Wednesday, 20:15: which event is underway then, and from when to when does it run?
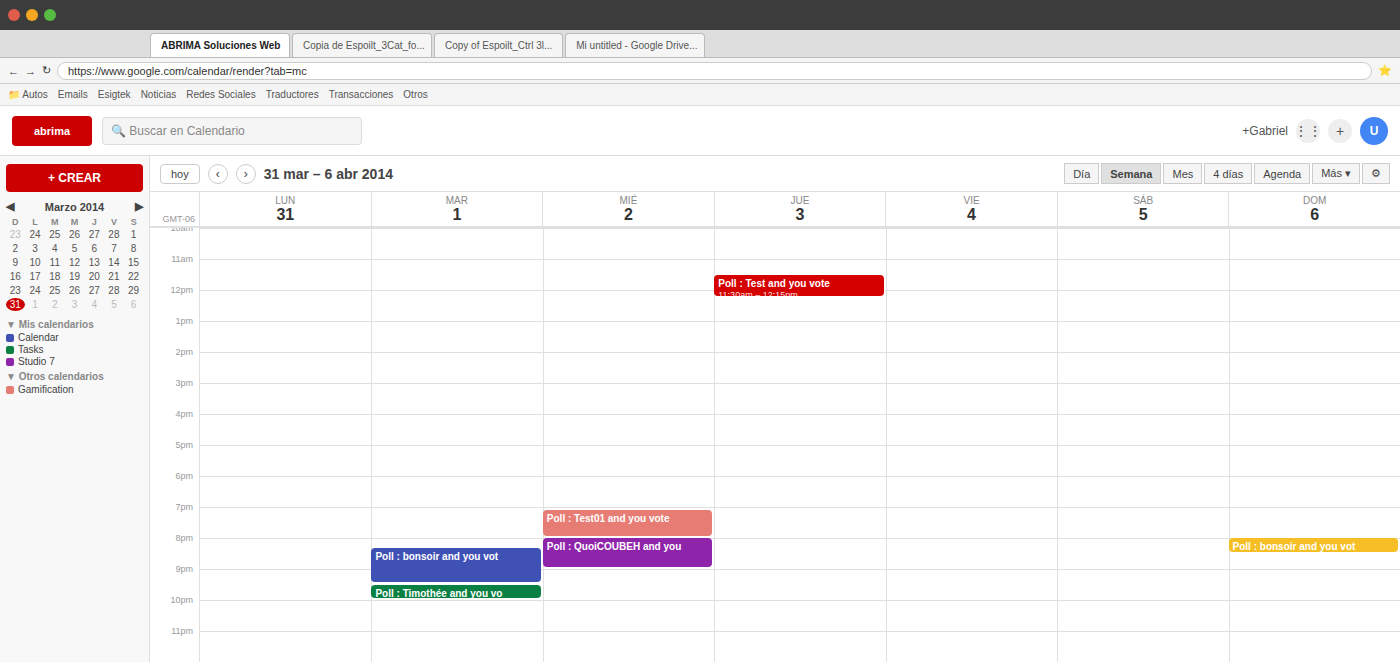
"Poll : QuoiCOUBEH and you", 20:00 to 21:00